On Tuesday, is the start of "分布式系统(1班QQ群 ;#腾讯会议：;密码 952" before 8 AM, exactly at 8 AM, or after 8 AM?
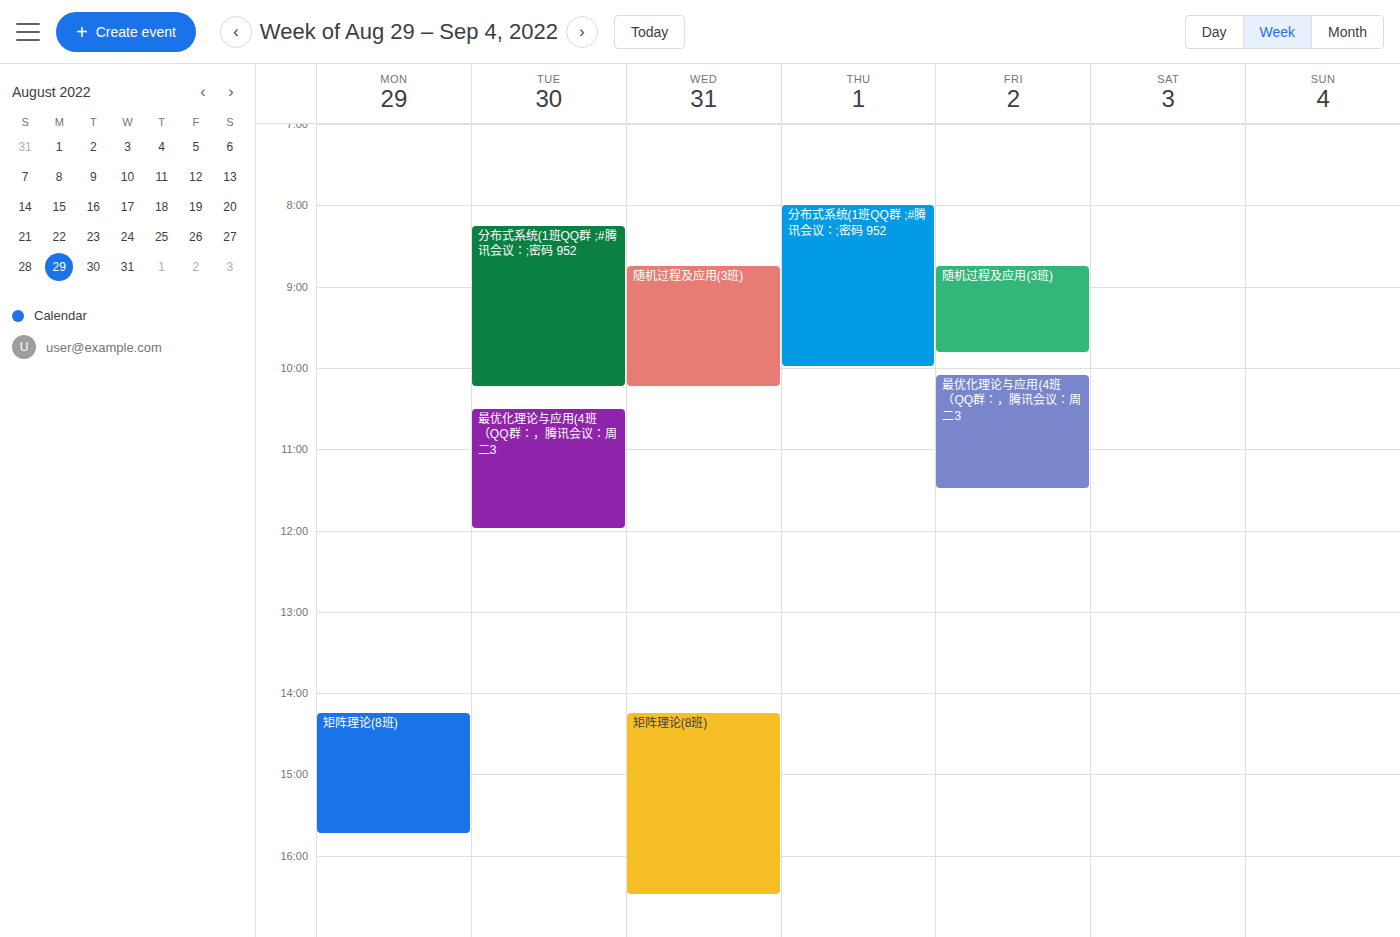
8:15 AM -- after 8 AM, 15 minutes below the 8 AM line.